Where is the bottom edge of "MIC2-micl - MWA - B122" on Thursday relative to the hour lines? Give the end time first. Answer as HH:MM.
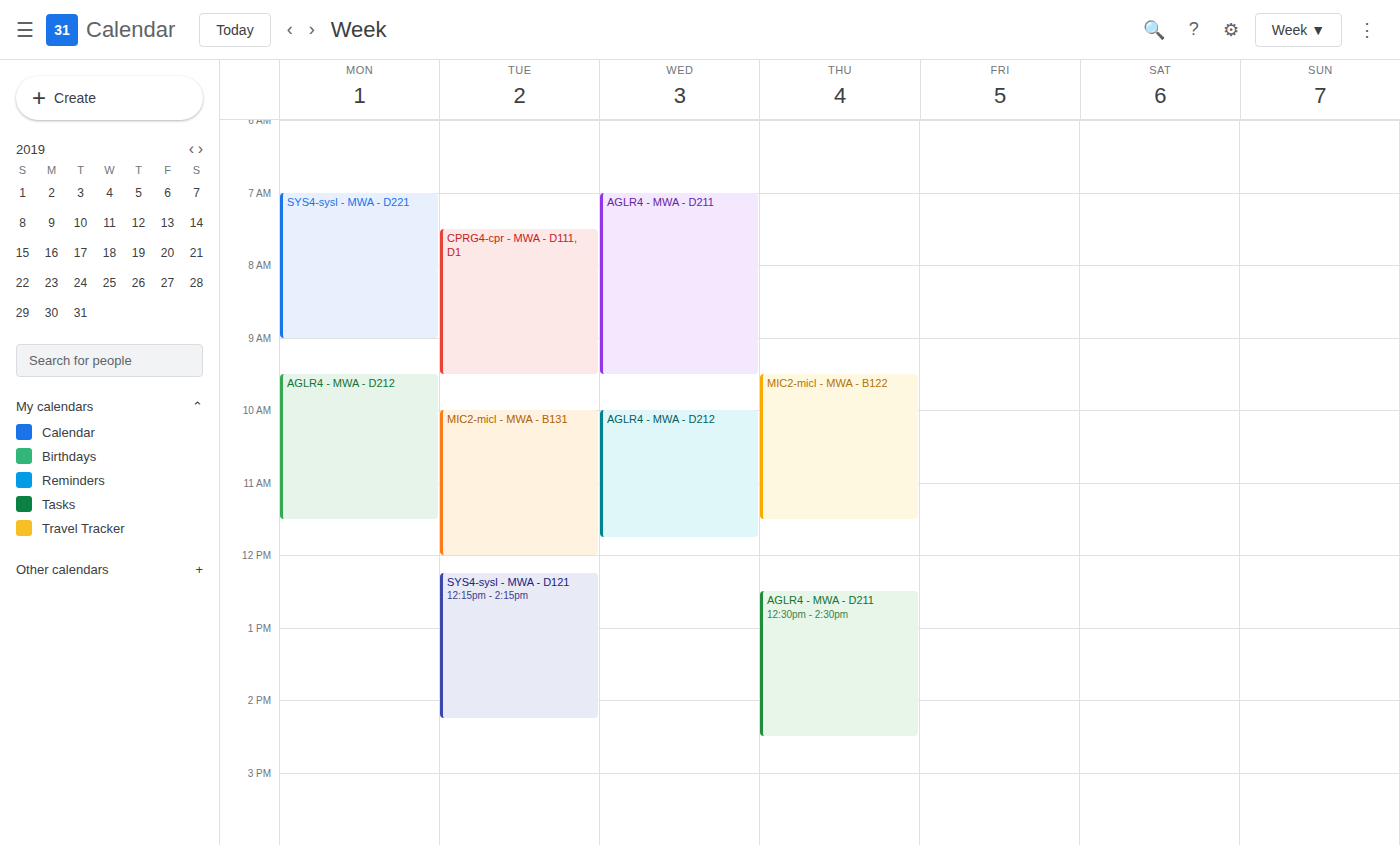
11:30 -- halfway between the 11:00 and 12:00 lines.